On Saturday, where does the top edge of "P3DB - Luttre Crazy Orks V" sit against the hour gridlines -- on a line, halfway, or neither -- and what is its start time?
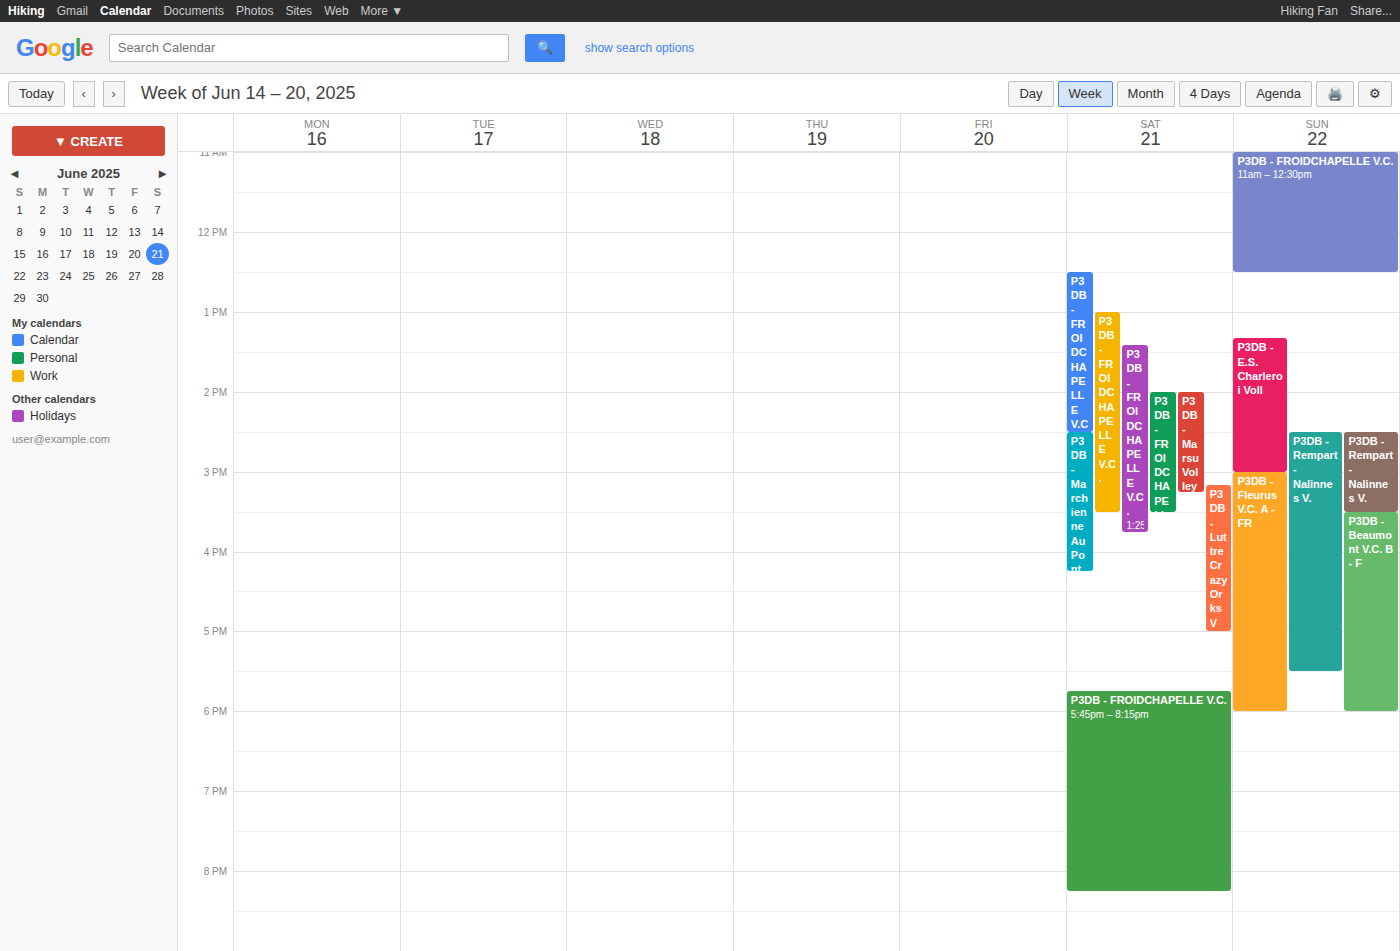
3:10 PM -- neither: 10 minutes below the 3 PM line and 50 minutes above the 4 PM line.